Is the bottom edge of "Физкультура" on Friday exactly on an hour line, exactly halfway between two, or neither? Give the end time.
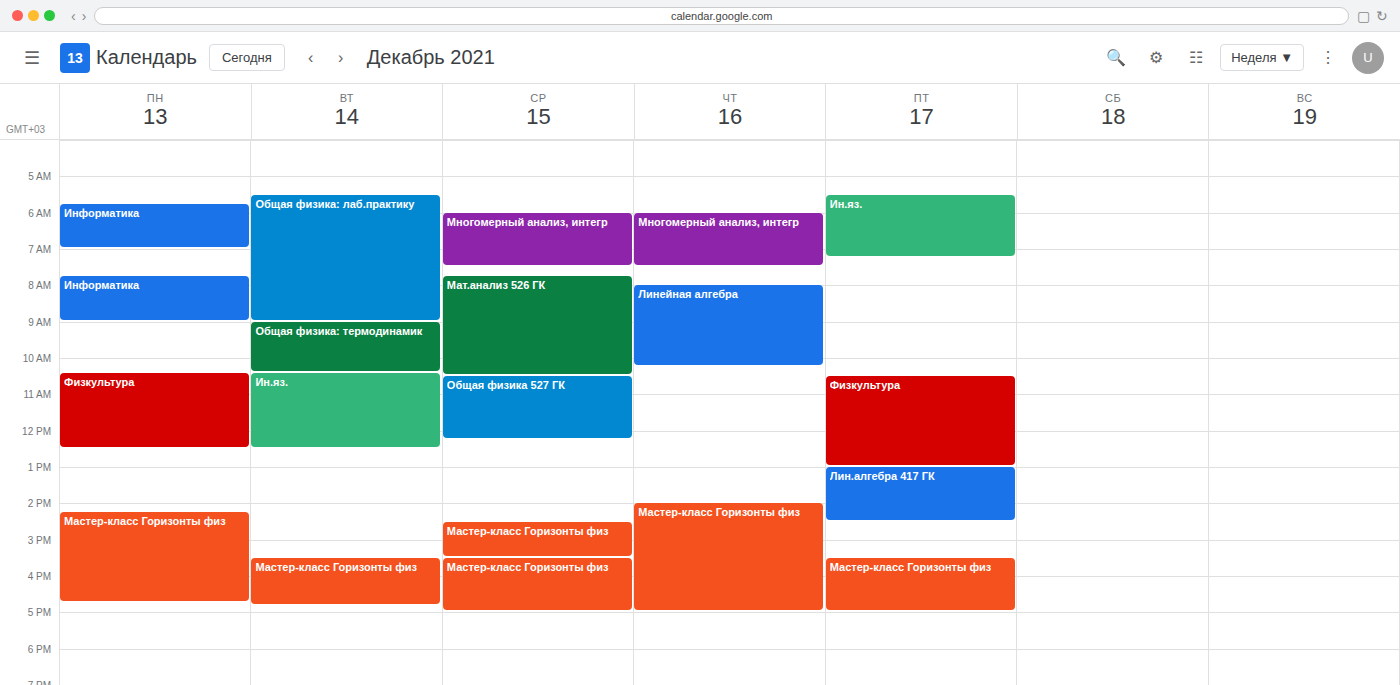
1:00 PM -- exactly on the 1 PM line.